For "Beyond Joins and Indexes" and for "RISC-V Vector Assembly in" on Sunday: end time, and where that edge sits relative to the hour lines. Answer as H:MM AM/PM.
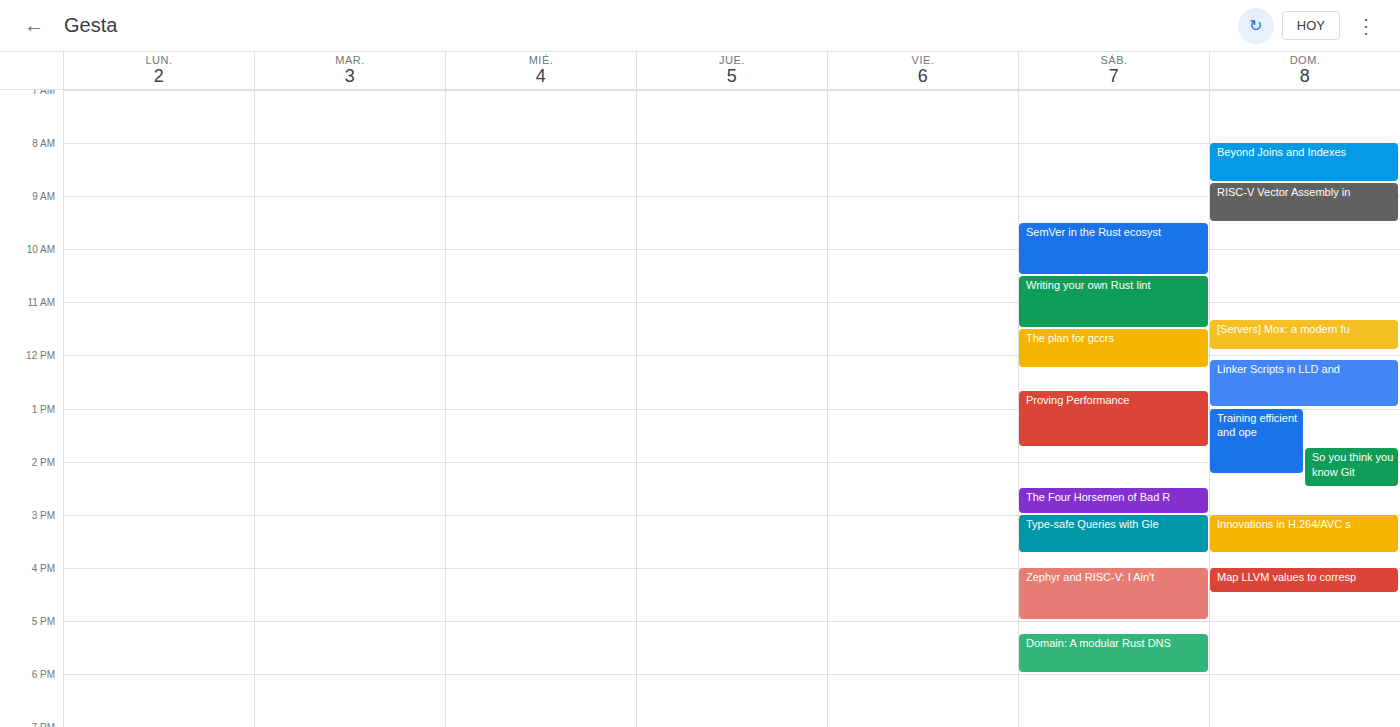
"Beyond Joins and Indexes": 8:45 AM, neither: three quarters of the way from the 8 AM line to the 9 AM line. "RISC-V Vector Assembly in": 9:30 AM, halfway between the 9 AM and 10 AM lines.